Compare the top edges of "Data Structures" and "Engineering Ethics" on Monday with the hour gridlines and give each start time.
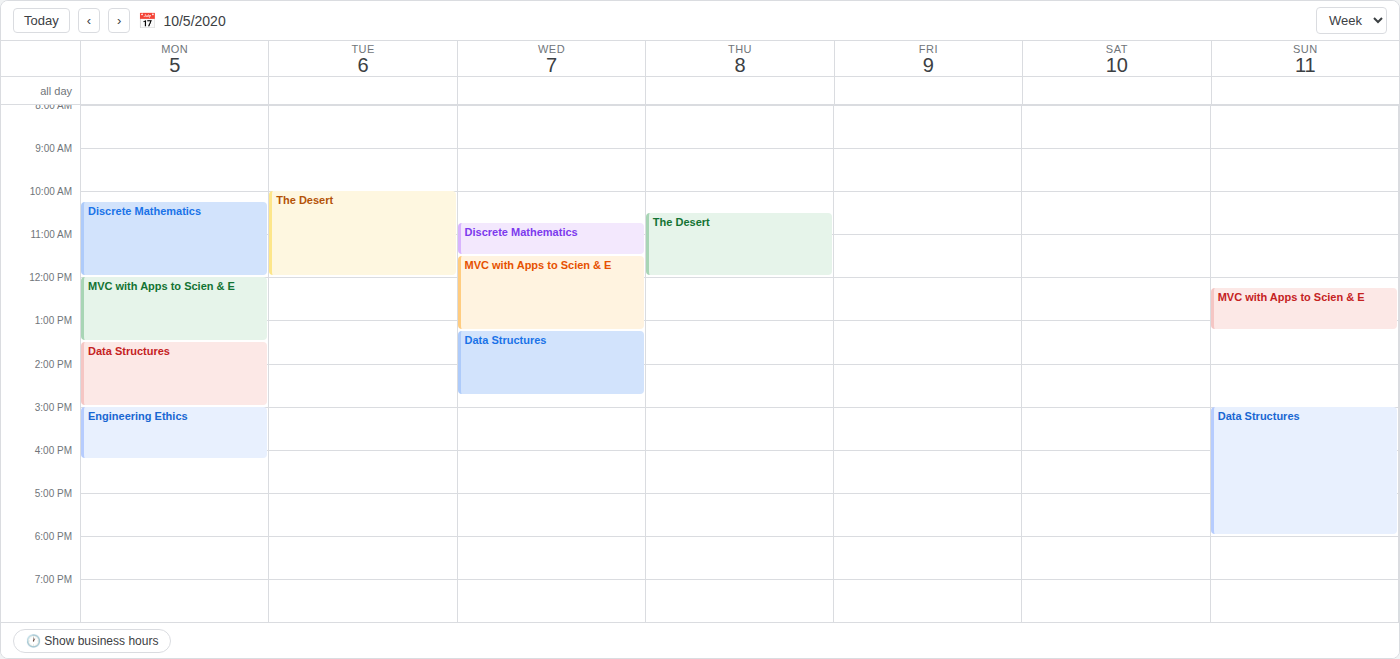
"Data Structures": 1:30 PM, halfway between the 1 PM and 2 PM lines. "Engineering Ethics": 3:00 PM, exactly on the 3 PM line.